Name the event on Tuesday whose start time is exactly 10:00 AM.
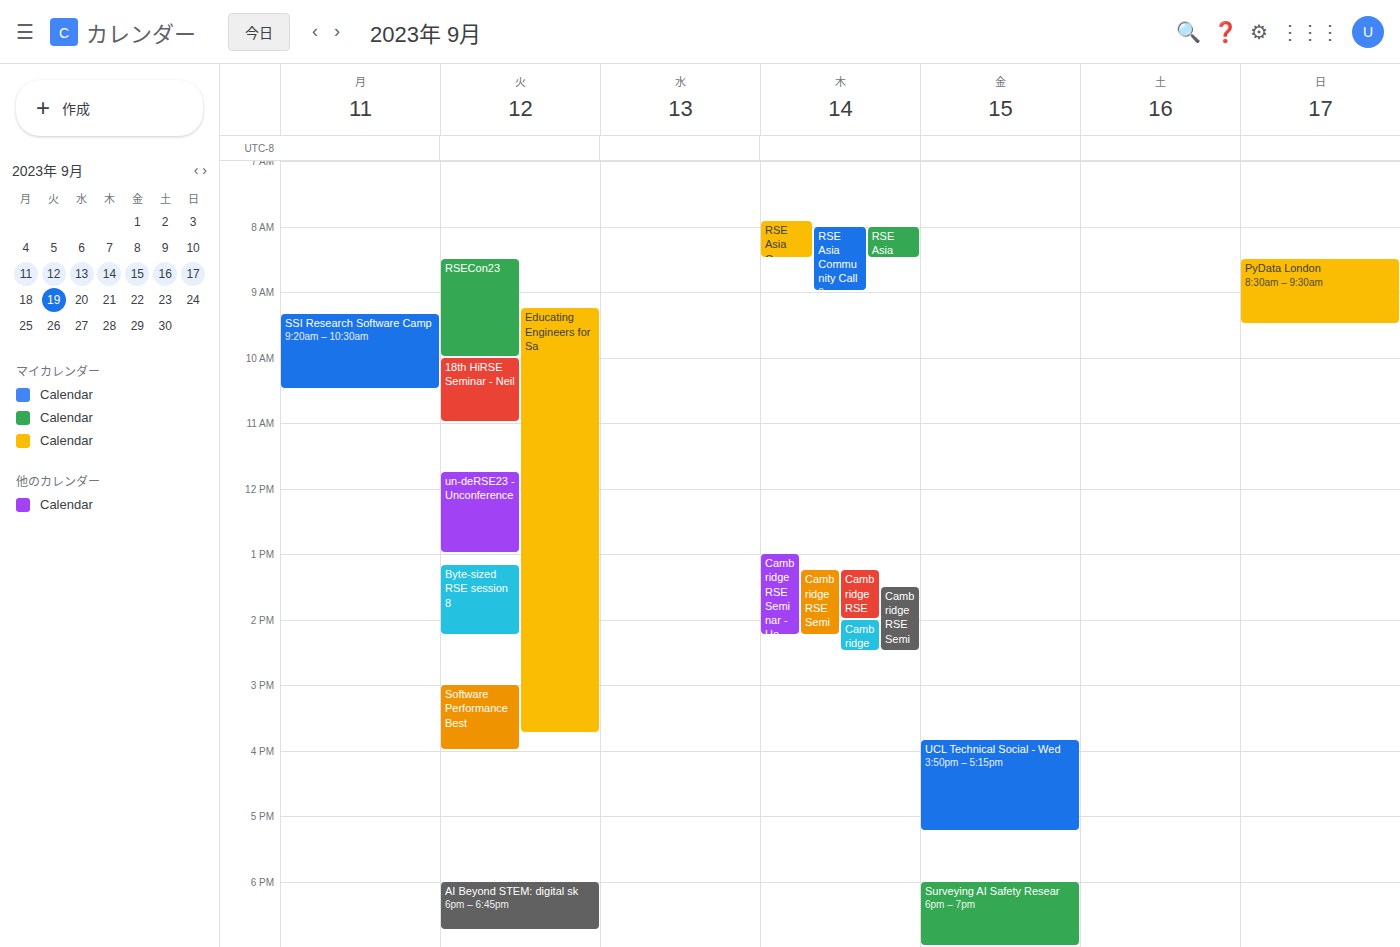
"18th HiRSE Seminar - Neil"